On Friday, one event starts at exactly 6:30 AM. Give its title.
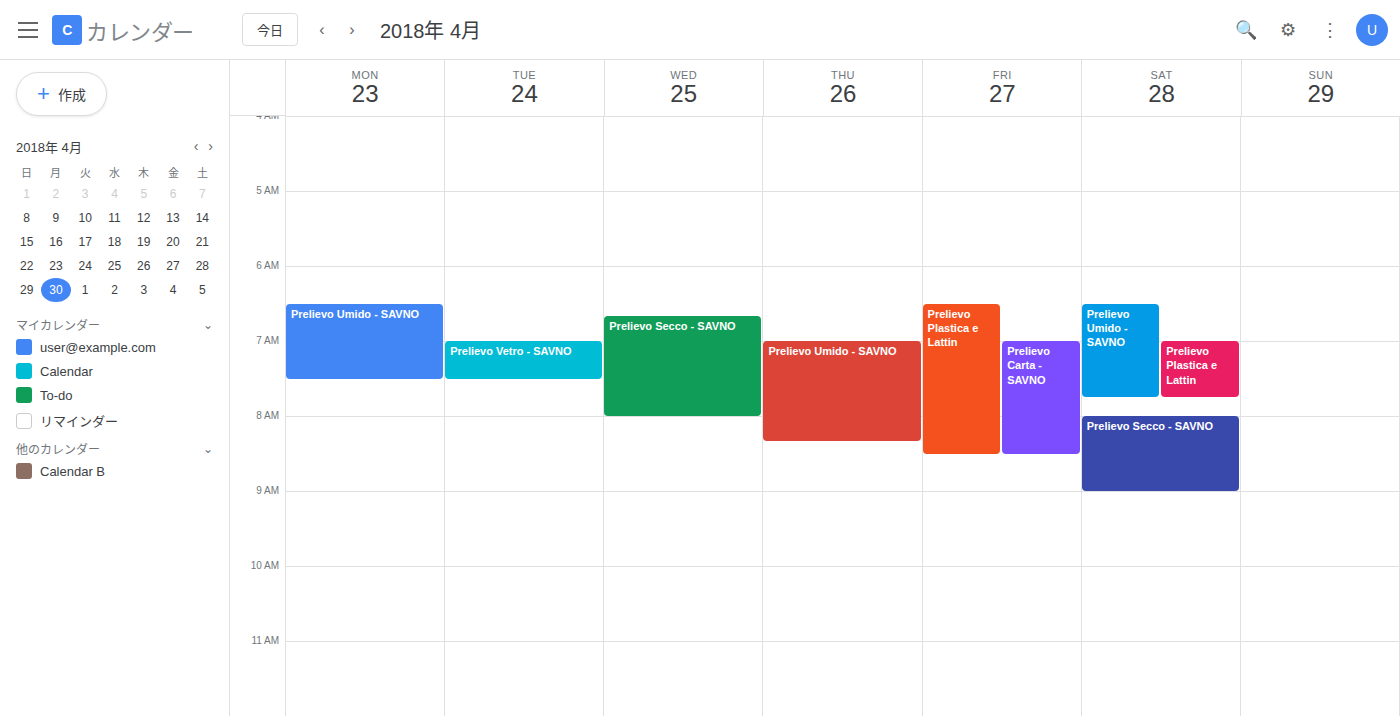
"Prelievo Plastica e Lattin"